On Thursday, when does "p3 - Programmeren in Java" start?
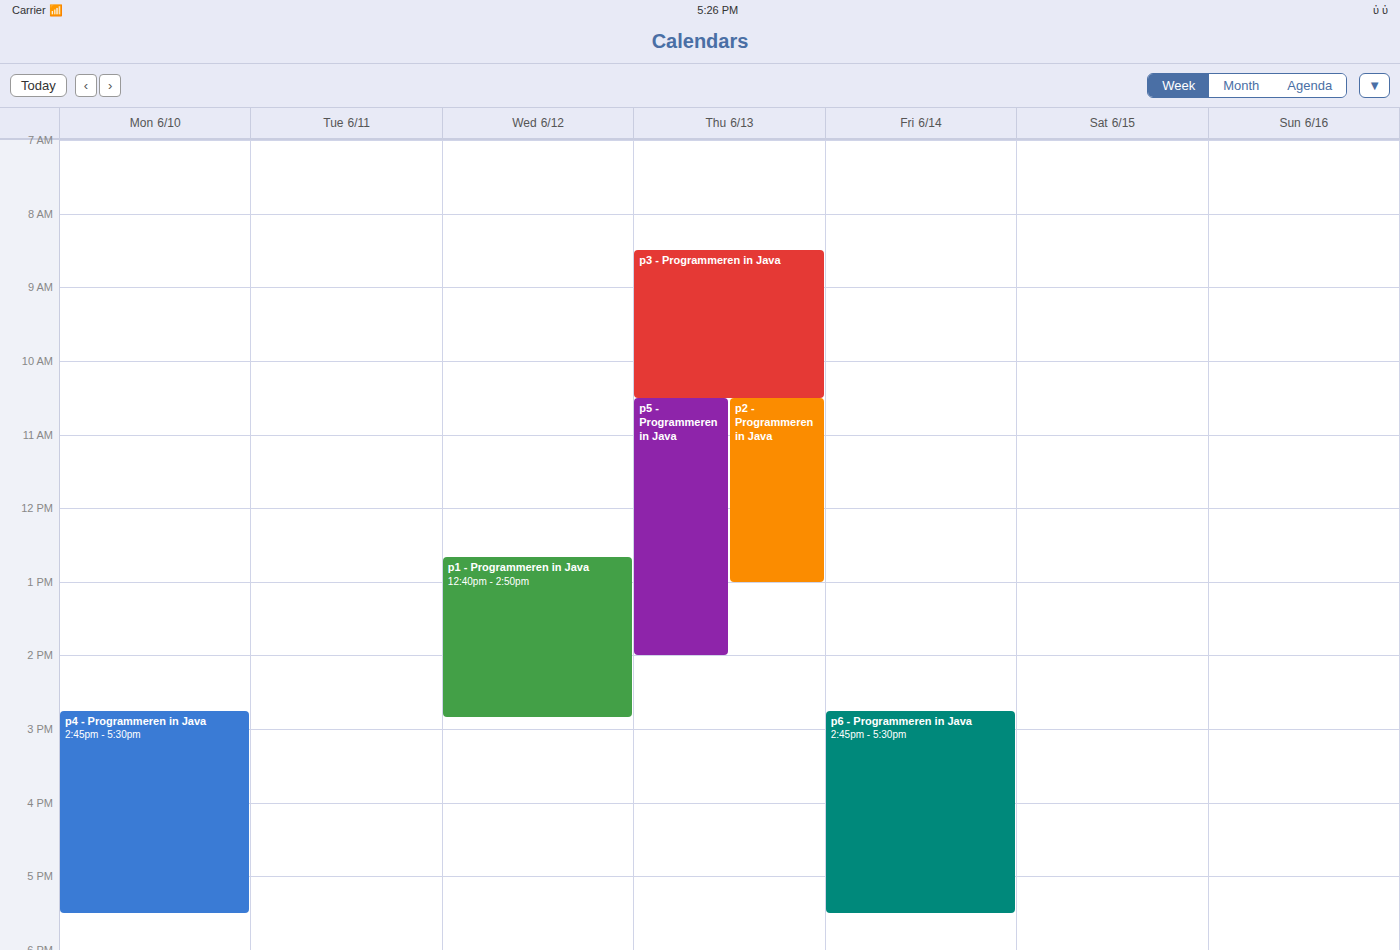
8:30 AM